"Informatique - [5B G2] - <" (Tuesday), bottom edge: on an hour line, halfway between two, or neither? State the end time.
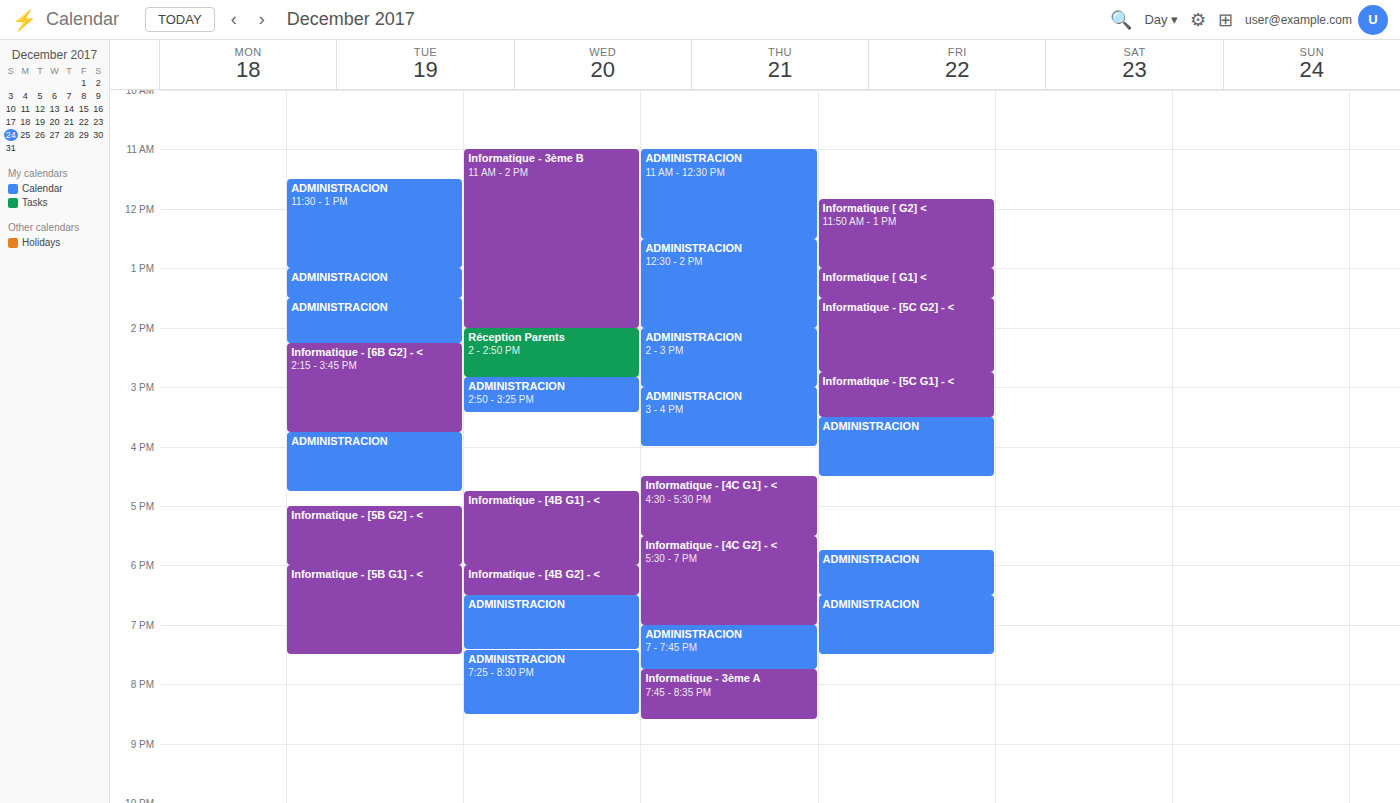
6:00 PM -- exactly on the 6 PM line.